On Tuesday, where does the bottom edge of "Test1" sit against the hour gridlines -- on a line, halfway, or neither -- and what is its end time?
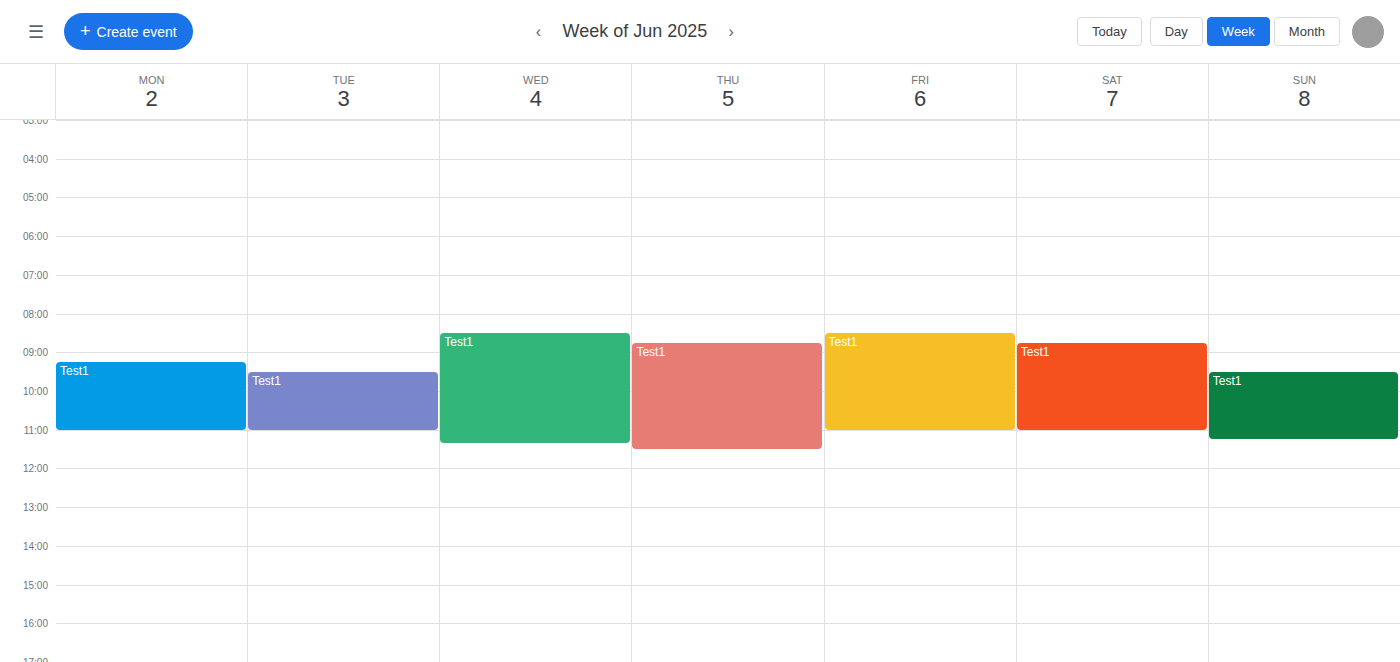
11:00 AM -- exactly on the 11 AM line.